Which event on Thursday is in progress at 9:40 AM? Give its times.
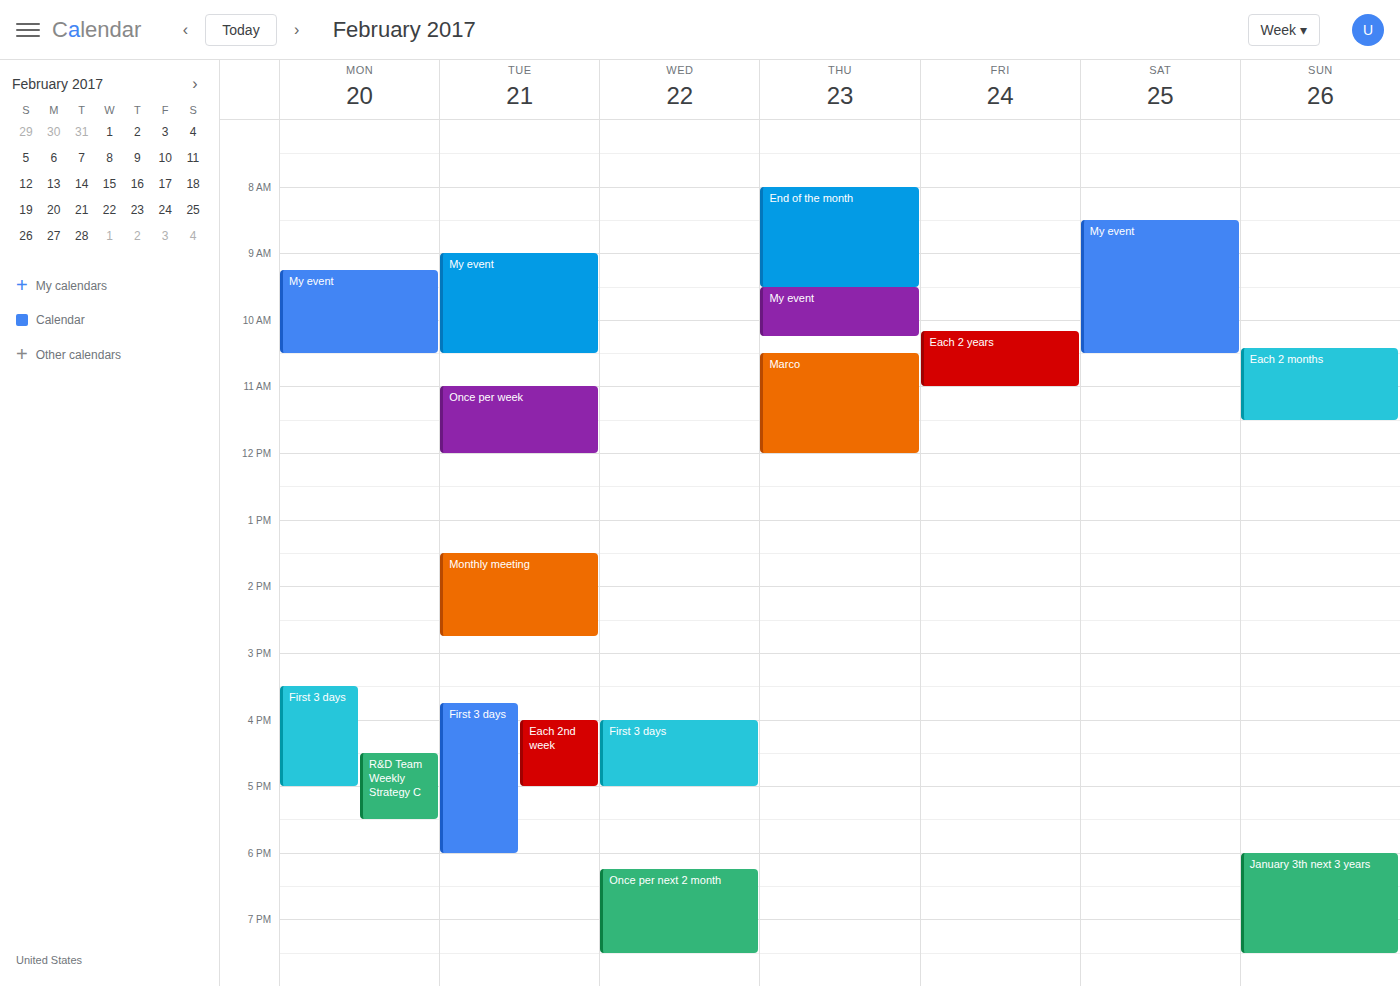
"My event", 9:30 AM to 10:15 AM